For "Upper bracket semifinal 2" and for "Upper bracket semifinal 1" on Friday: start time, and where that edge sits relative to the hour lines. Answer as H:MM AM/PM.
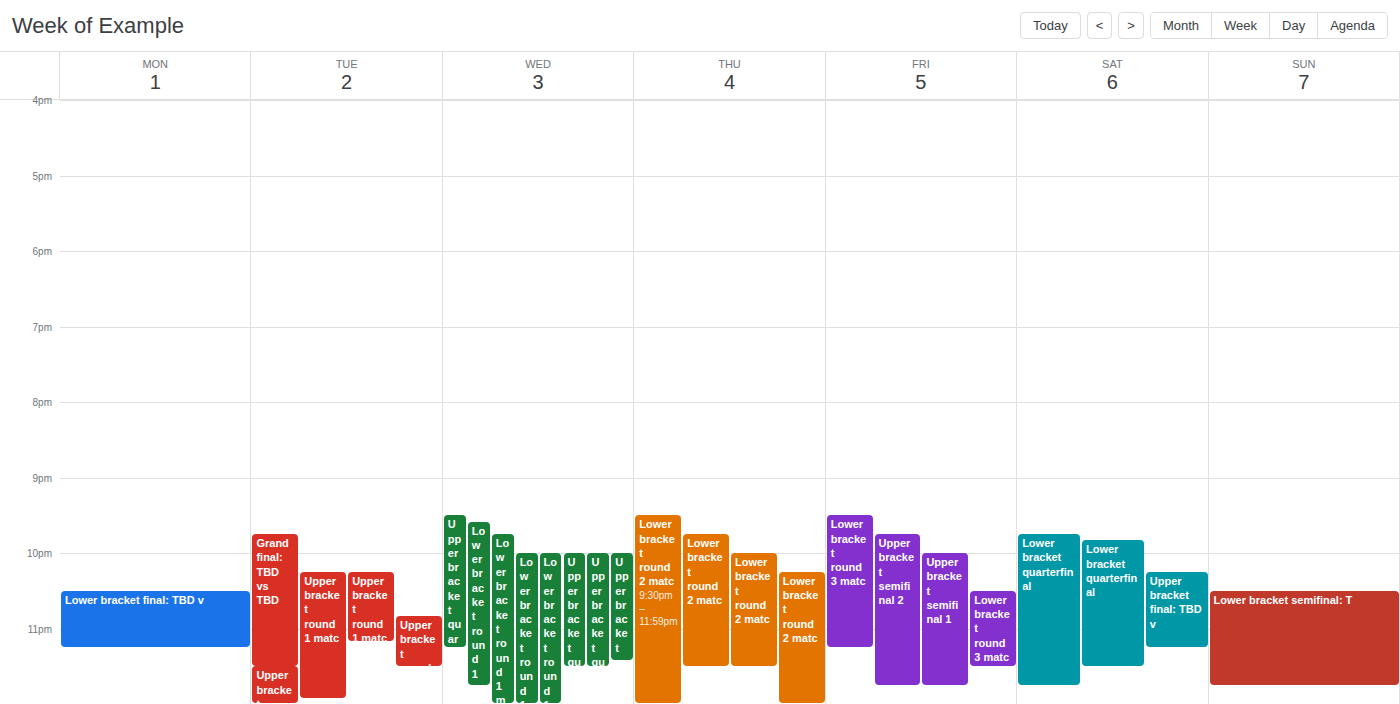
"Upper bracket semifinal 2": 9:45 PM, neither: three quarters of the way from the 9 PM line to the 10 PM line. "Upper bracket semifinal 1": 10:00 PM, exactly on the 10 PM line.